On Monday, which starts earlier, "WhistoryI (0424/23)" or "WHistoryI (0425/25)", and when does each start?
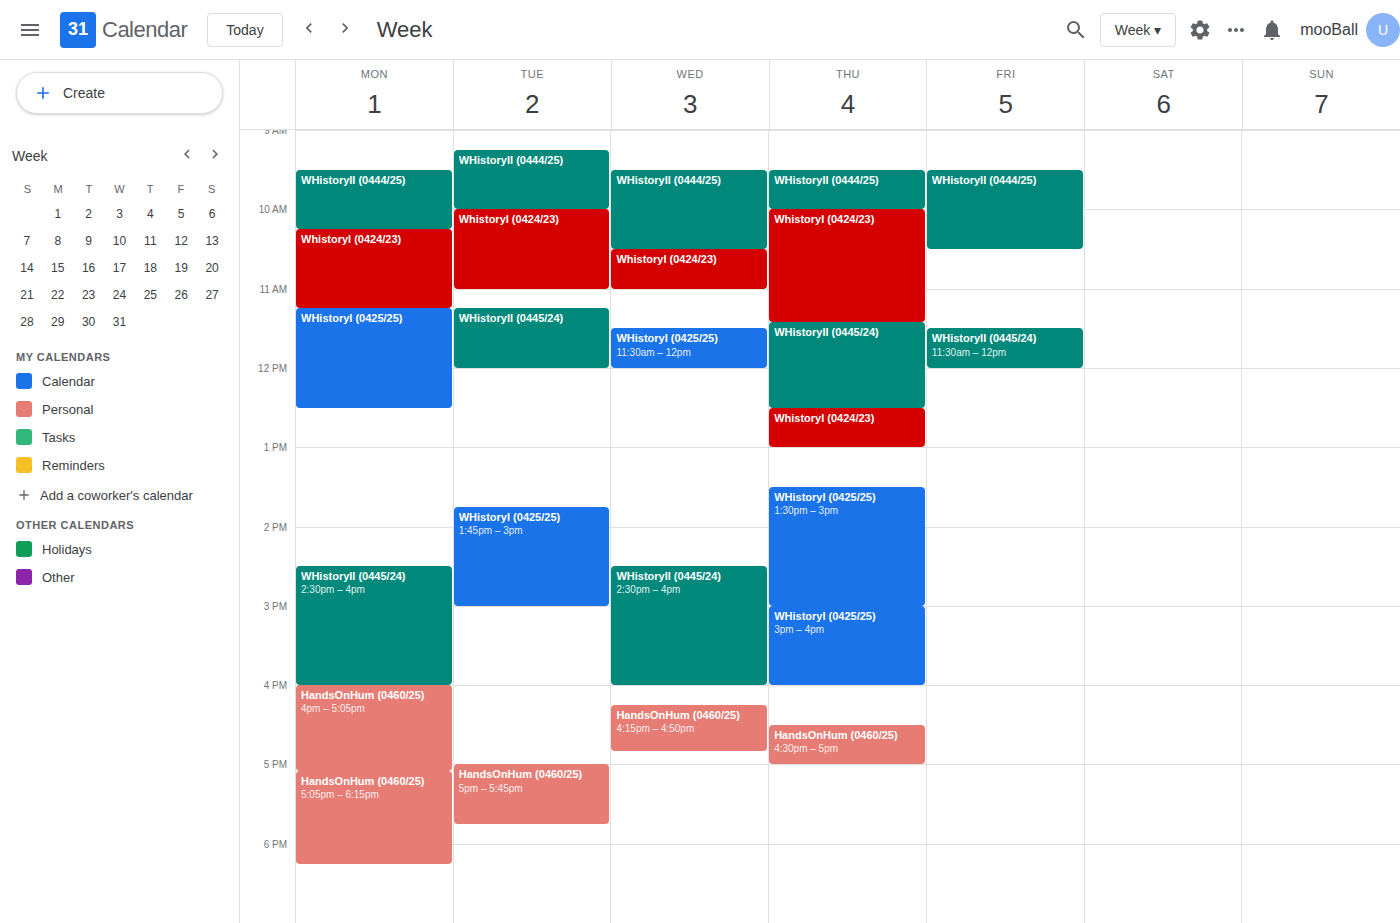
"WhistoryI (0424/23)" 10:15 AM; "WHistoryI (0425/25)" 11:15 AM.